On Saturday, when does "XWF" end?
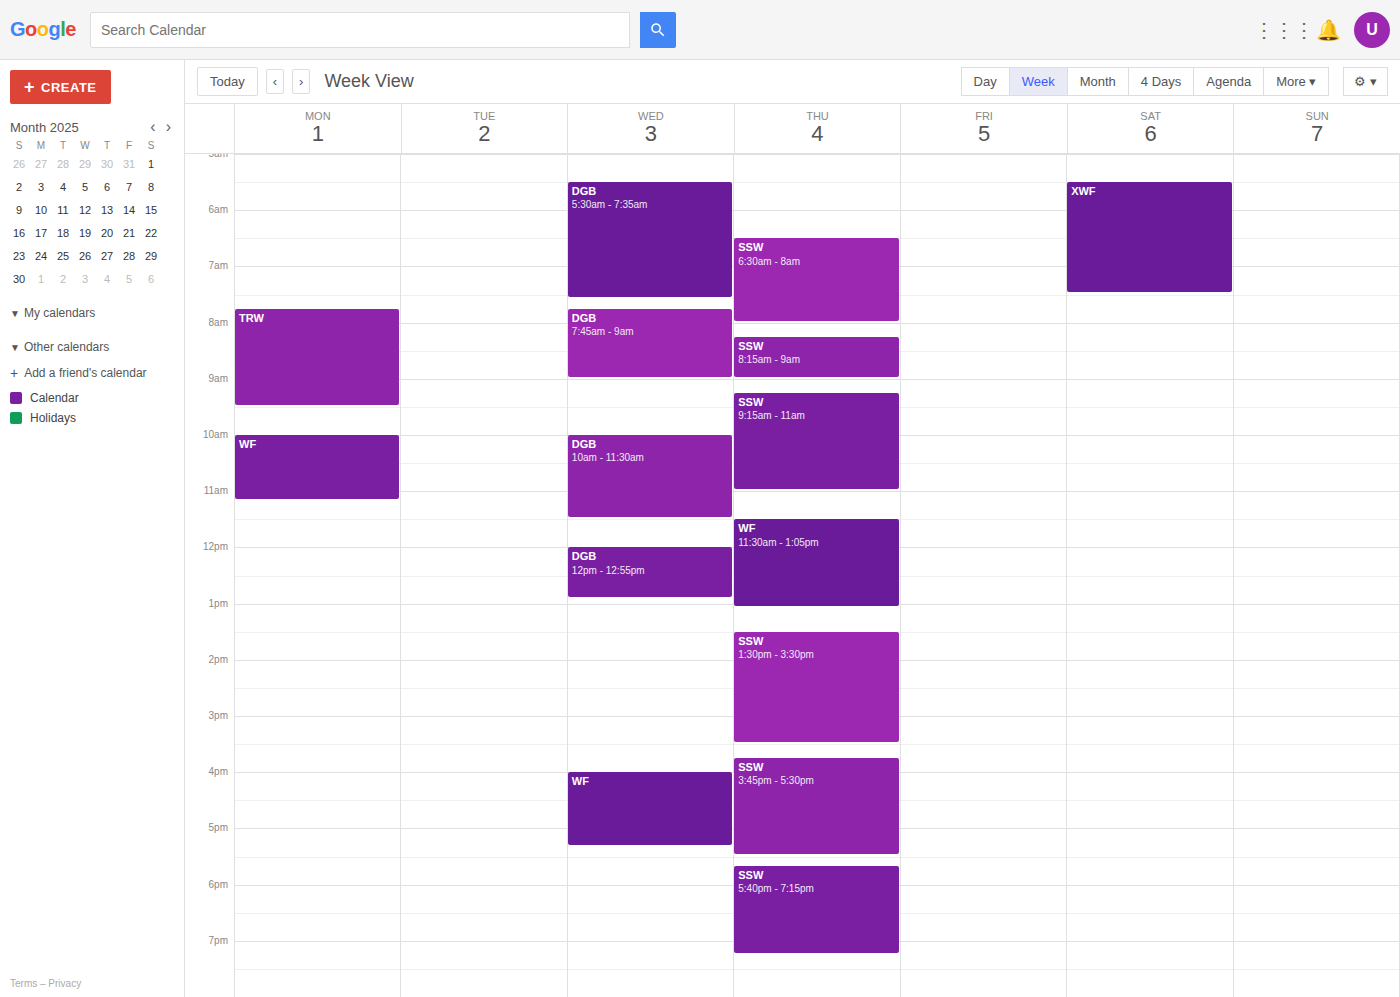
7:30 AM